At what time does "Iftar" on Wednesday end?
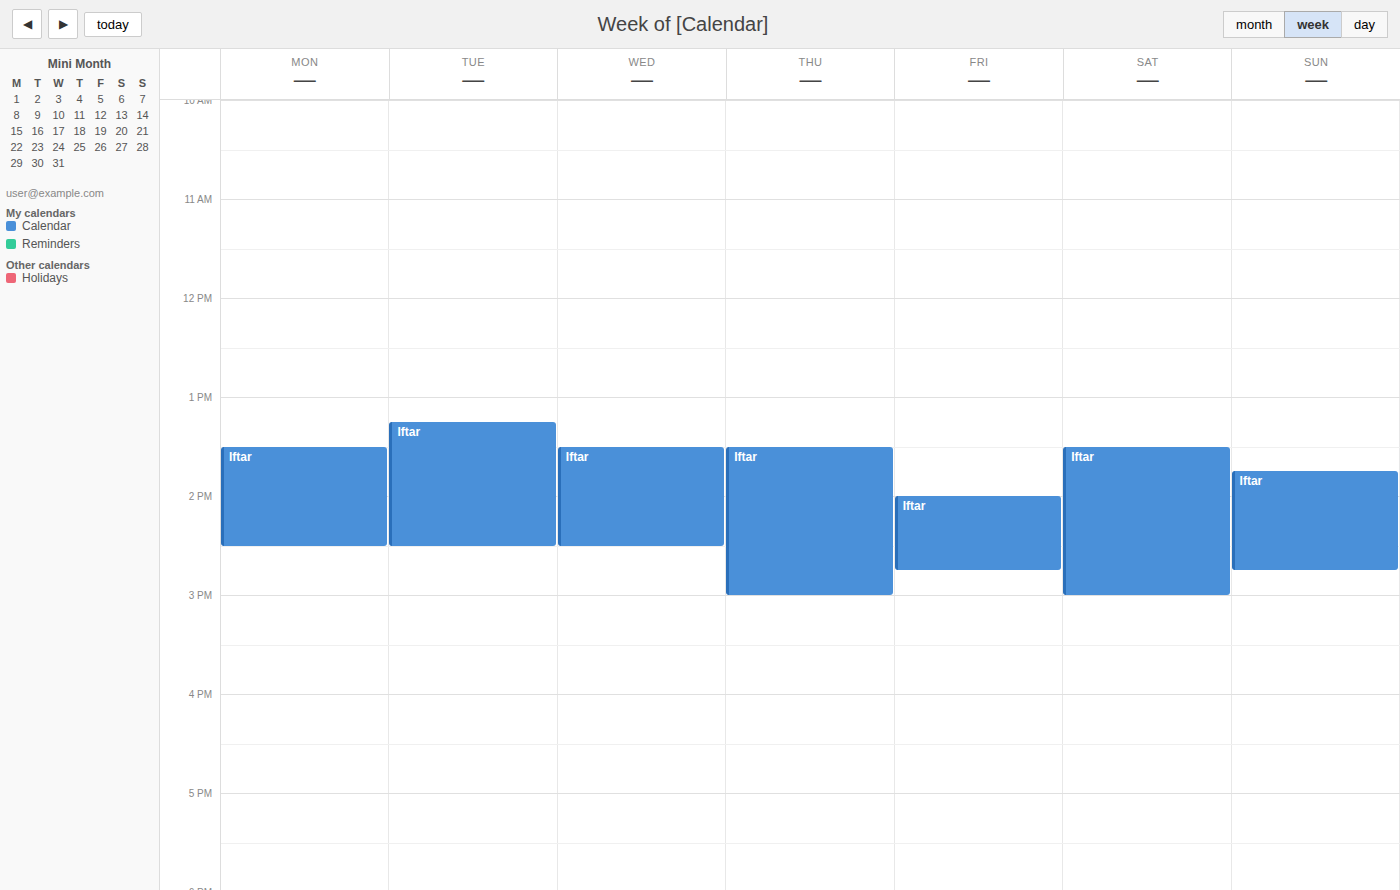
2:30 PM